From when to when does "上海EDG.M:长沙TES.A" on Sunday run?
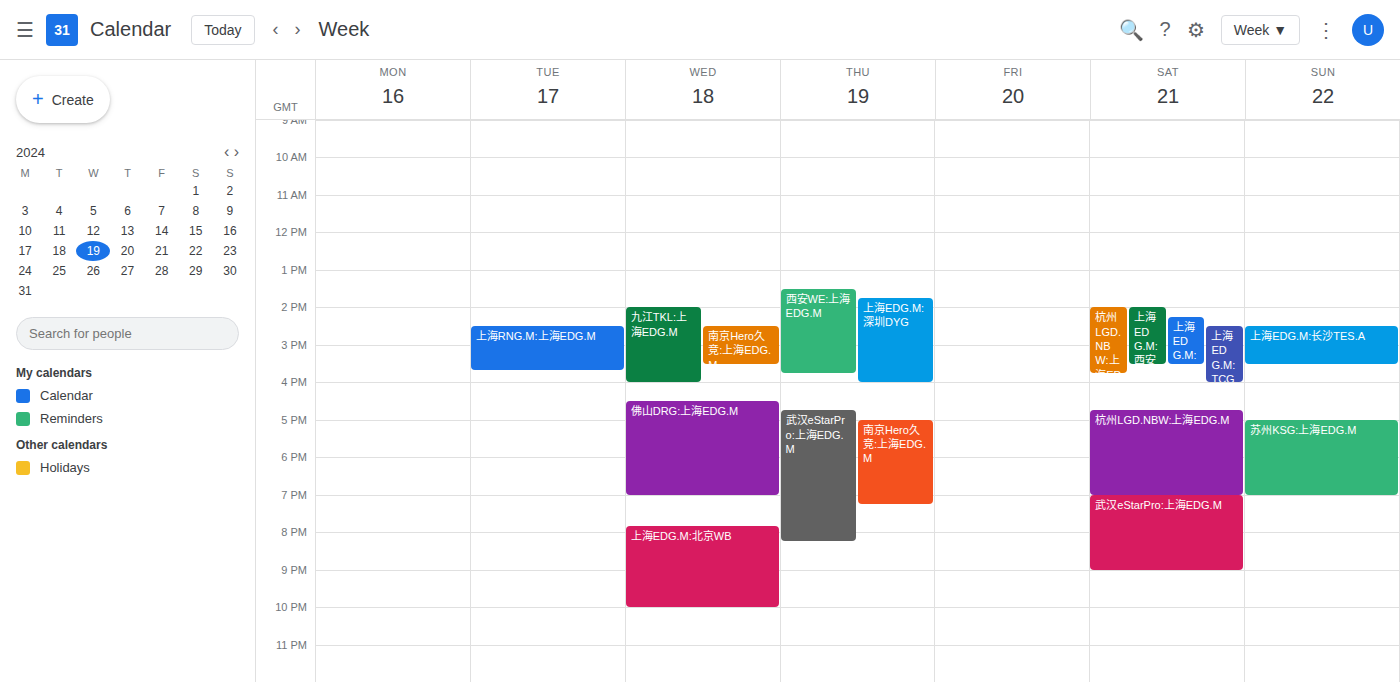
2:30 PM to 3:30 PM